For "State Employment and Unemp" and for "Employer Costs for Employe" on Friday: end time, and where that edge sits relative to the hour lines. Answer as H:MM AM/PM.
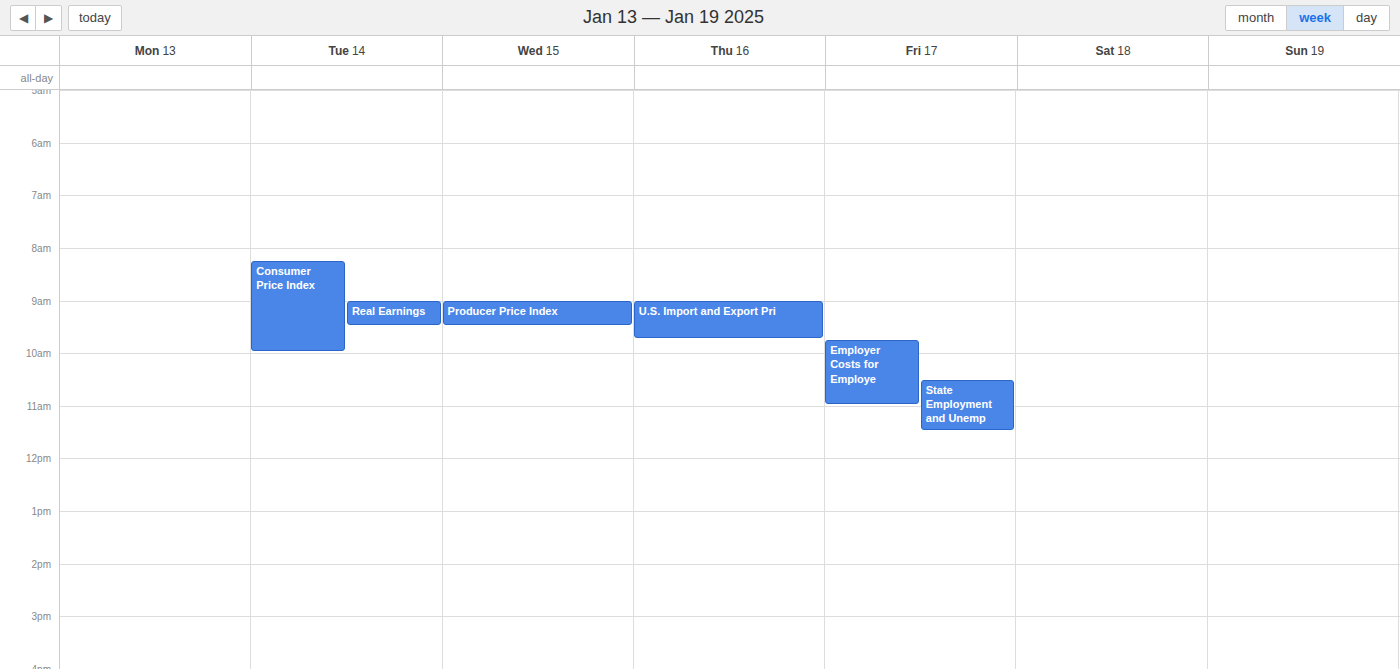
"State Employment and Unemp": 11:30 AM, halfway between the 11 AM and 12 PM lines. "Employer Costs for Employe": 11:00 AM, exactly on the 11 AM line.